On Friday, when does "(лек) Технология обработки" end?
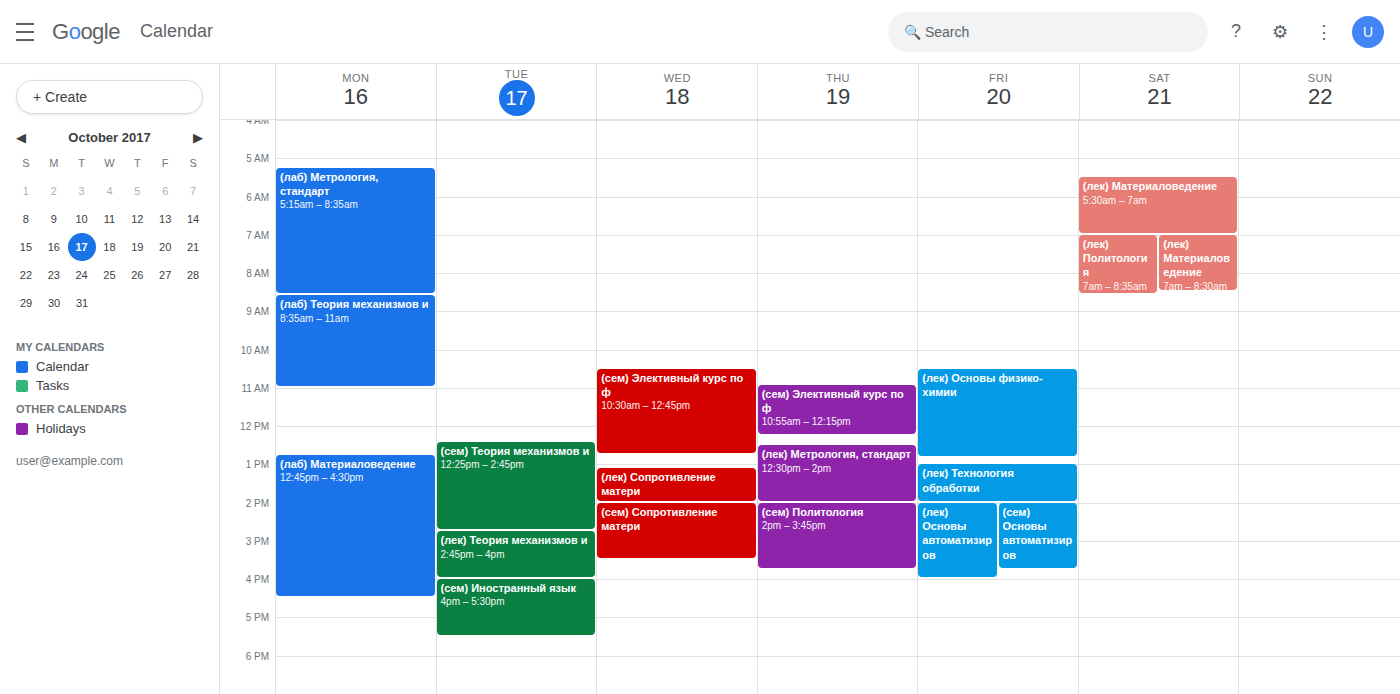
2:00 PM